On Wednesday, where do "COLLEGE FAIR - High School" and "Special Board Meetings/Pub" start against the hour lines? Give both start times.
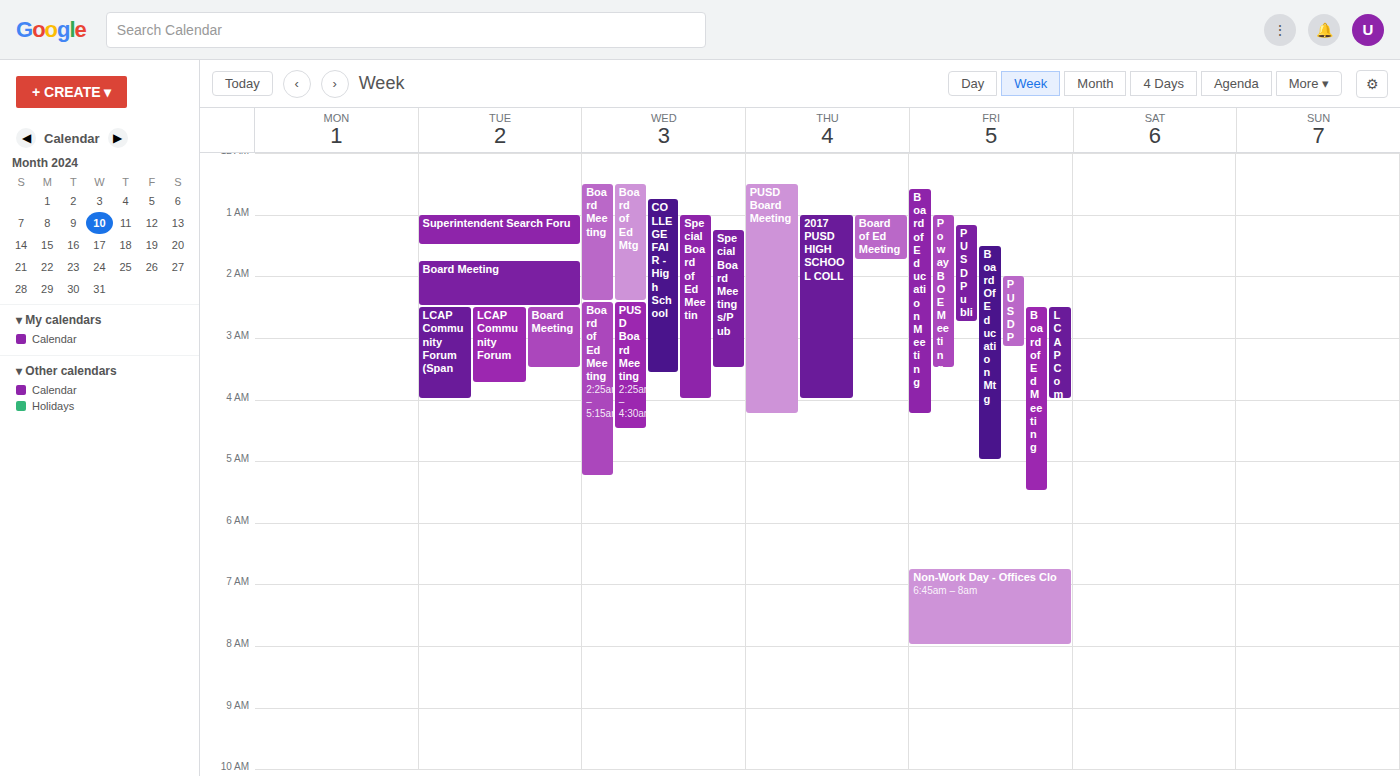
"COLLEGE FAIR - High School": 12:45 AM, neither: three quarters of the way from the 12 AM line to the 1 AM line. "Special Board Meetings/Pub": 1:15 AM, neither: a quarter of the way from the 1 AM line to the 2 AM line.